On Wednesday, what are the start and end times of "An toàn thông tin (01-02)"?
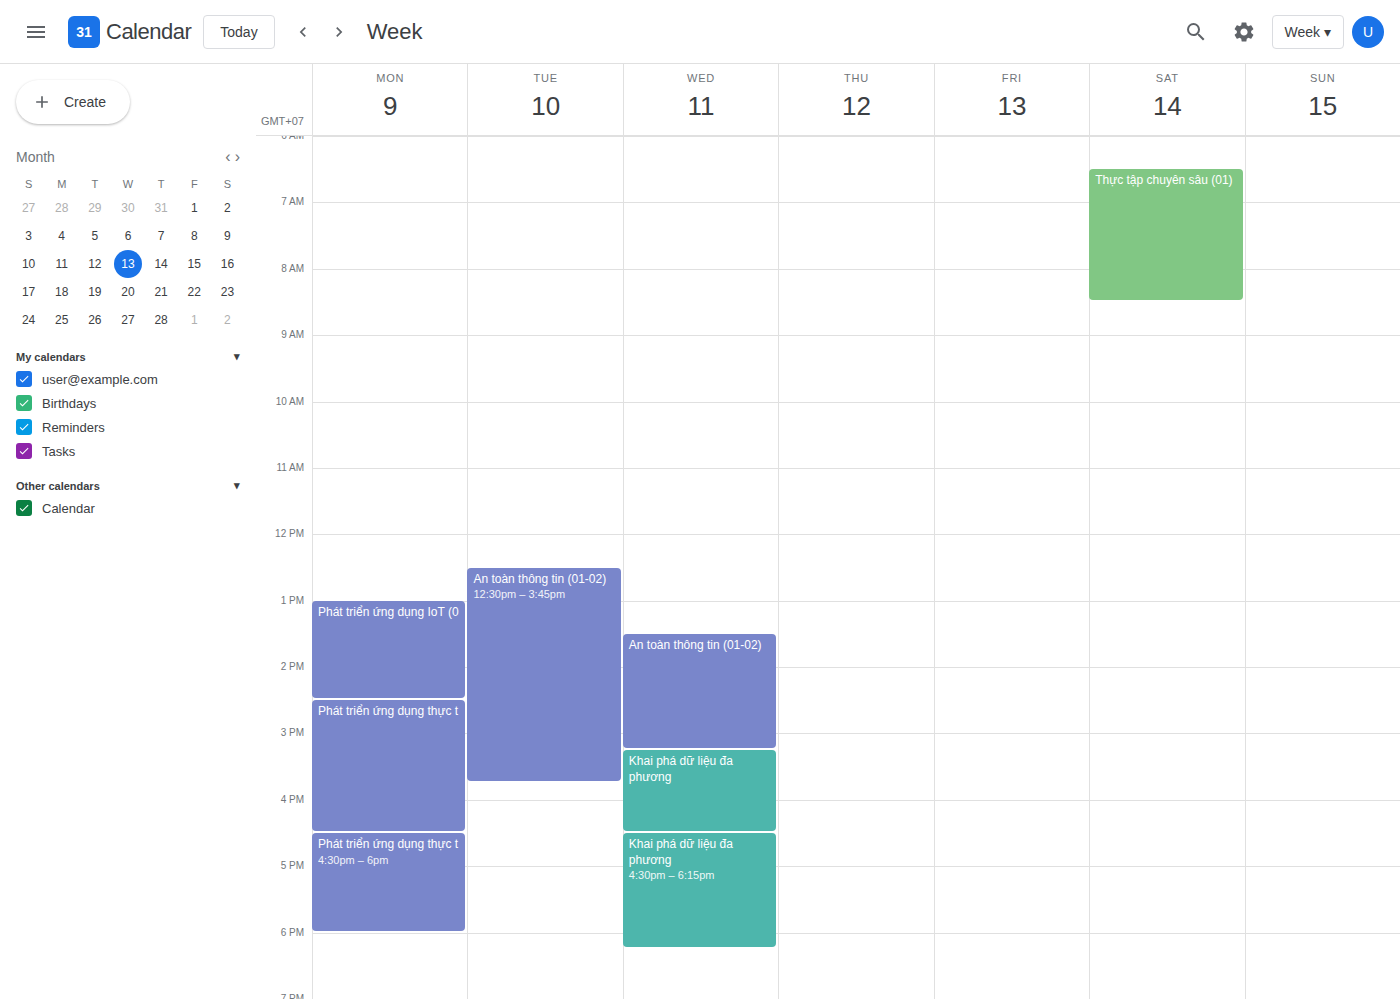
1:30 PM to 3:15 PM